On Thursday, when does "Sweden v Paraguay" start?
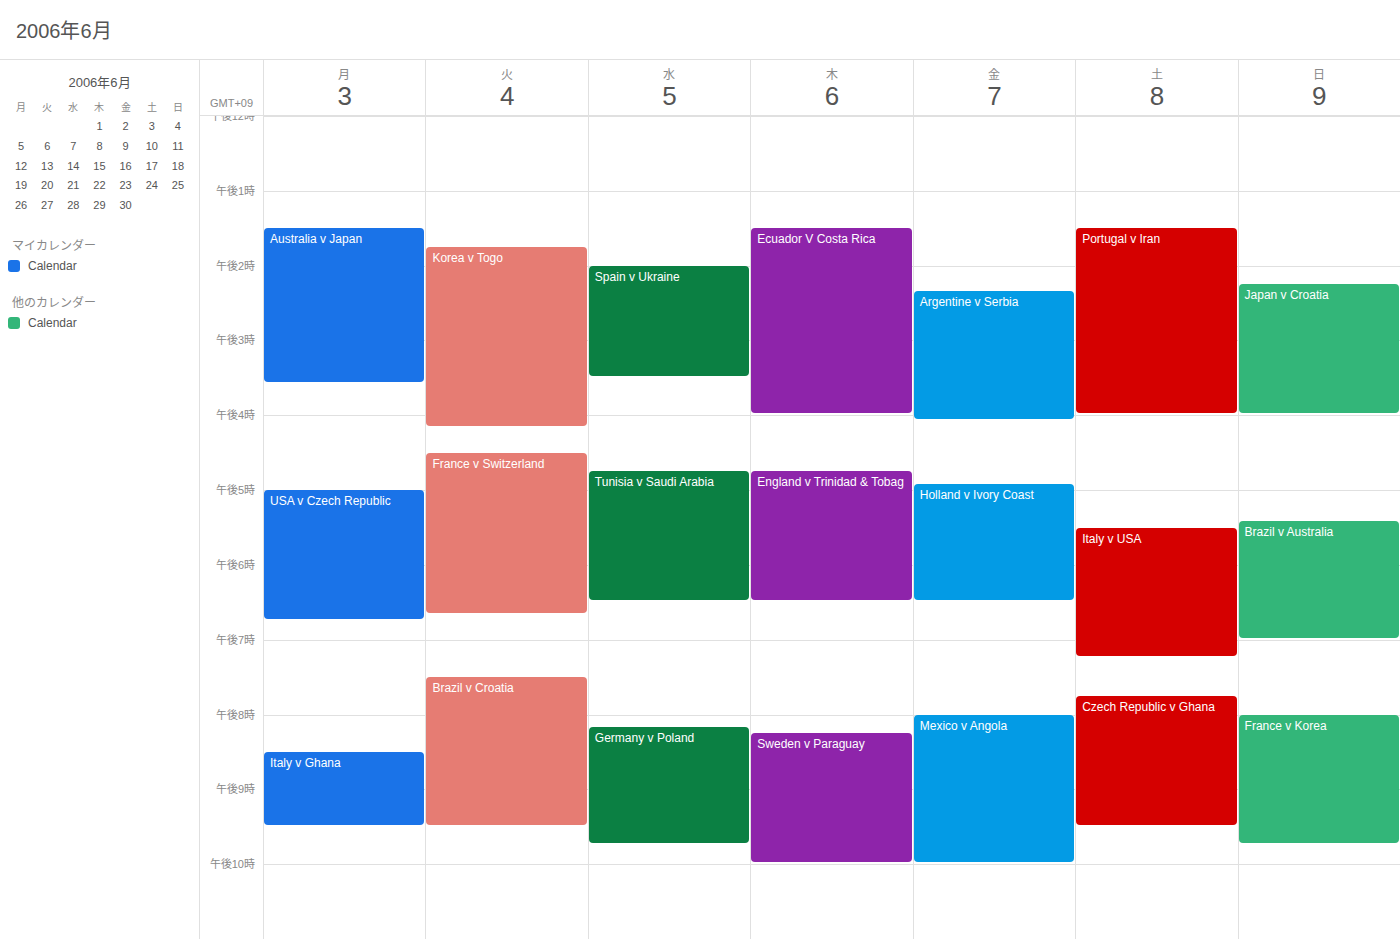
8:15 PM